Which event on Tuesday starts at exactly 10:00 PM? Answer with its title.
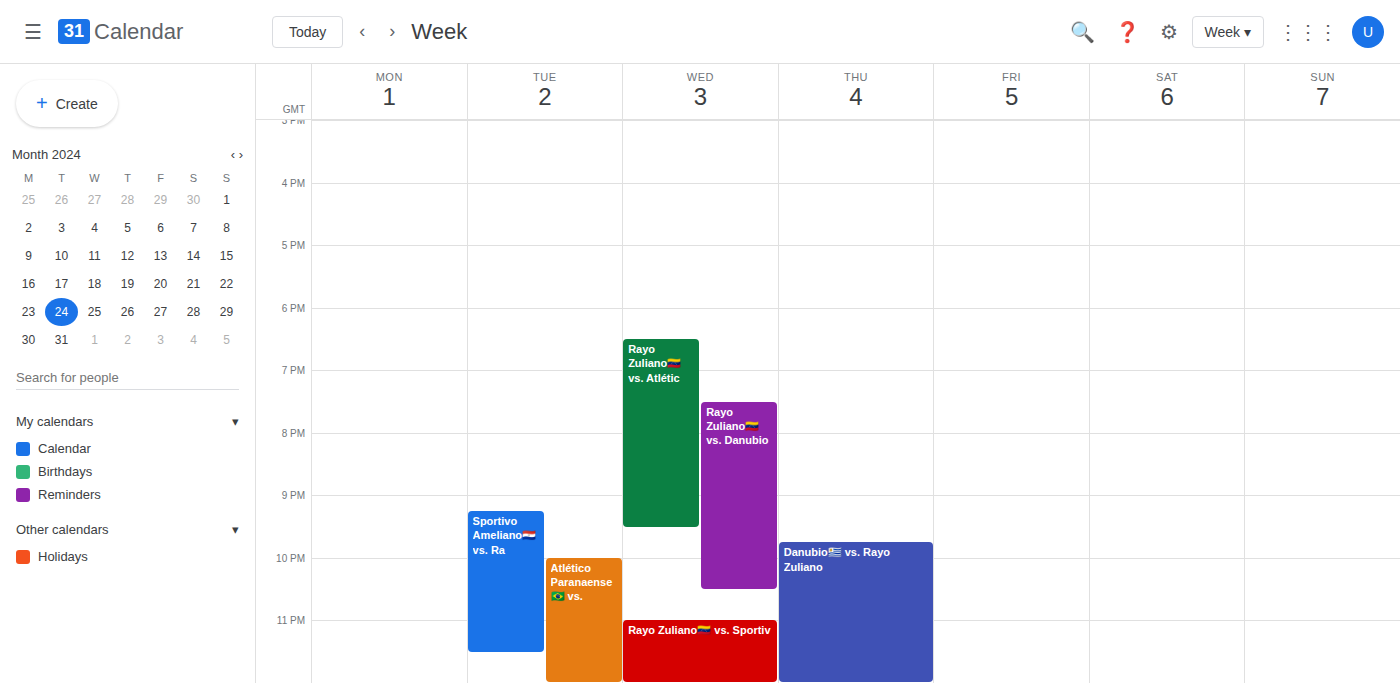
"Atlético Paranaense🇧🇷 vs."